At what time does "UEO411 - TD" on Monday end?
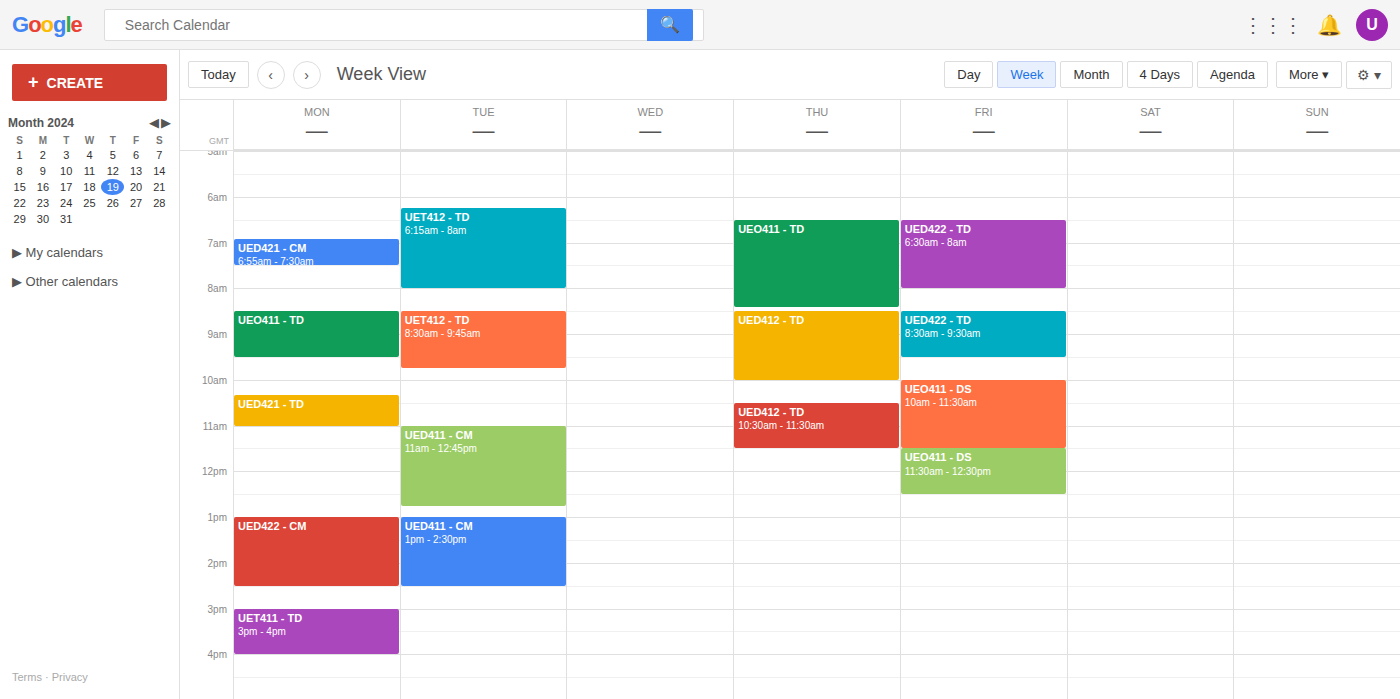
9:30 AM